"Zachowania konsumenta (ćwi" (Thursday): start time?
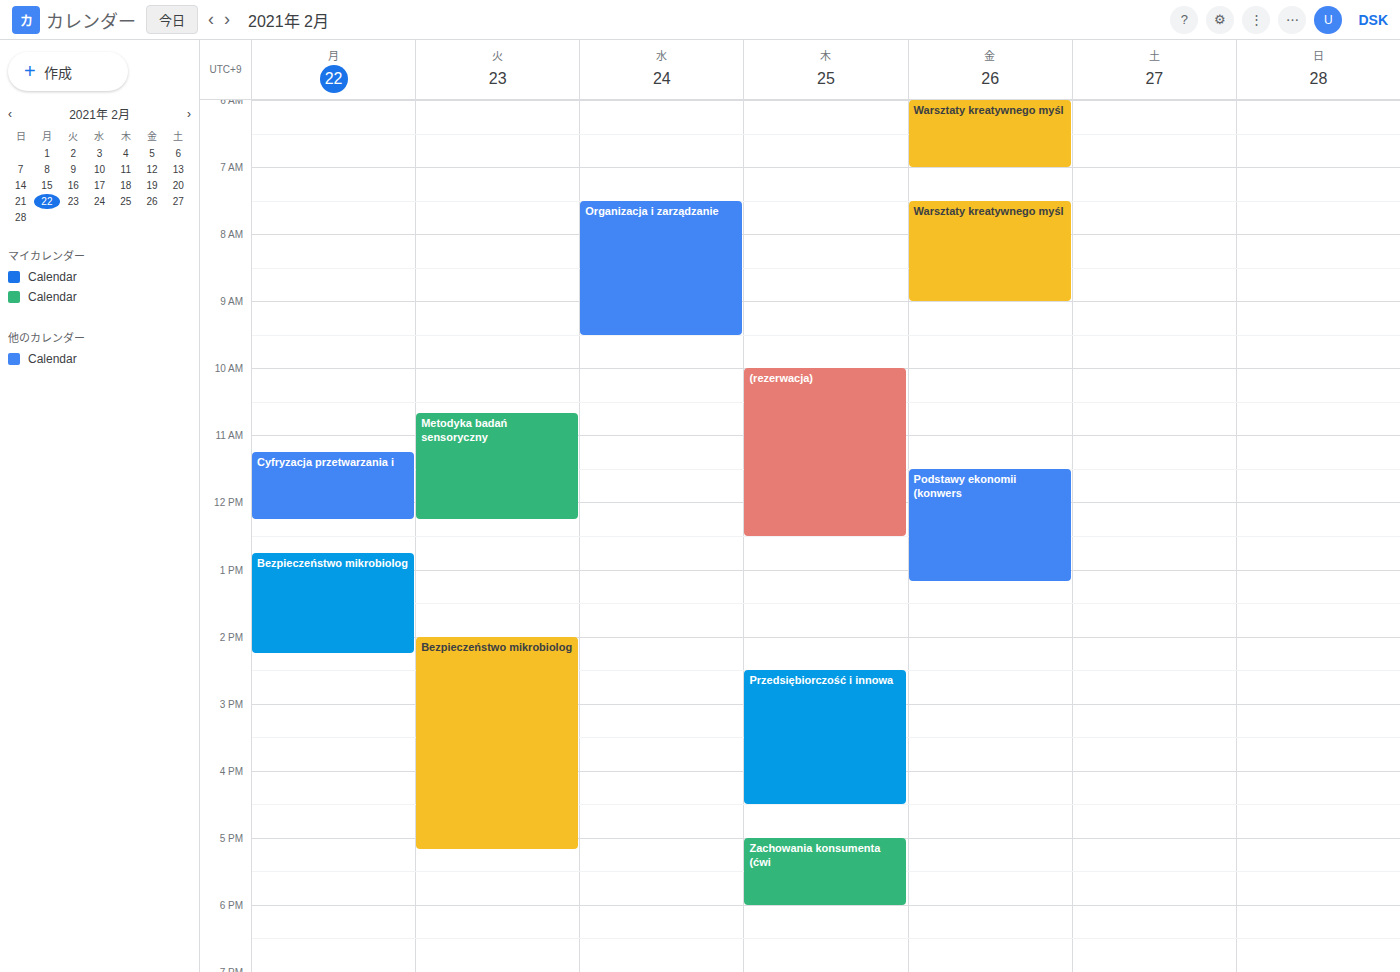
5:00 PM